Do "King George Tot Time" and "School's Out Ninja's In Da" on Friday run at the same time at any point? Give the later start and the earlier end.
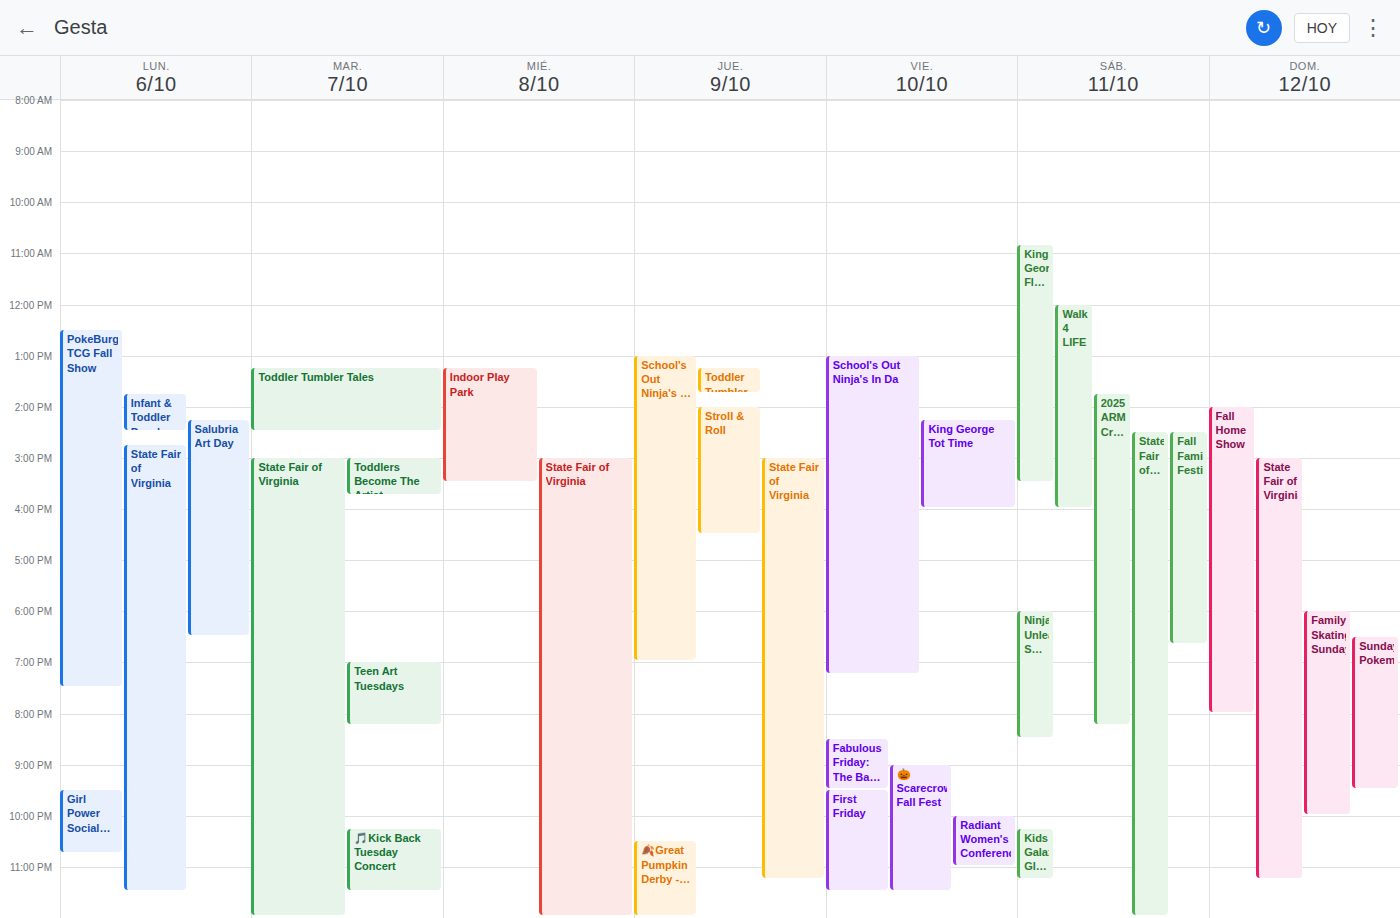
"King George Tot Time" runs 2:15 PM to 4:00 PM, inside "School's Out Ninja's In Da" -- they overlap.